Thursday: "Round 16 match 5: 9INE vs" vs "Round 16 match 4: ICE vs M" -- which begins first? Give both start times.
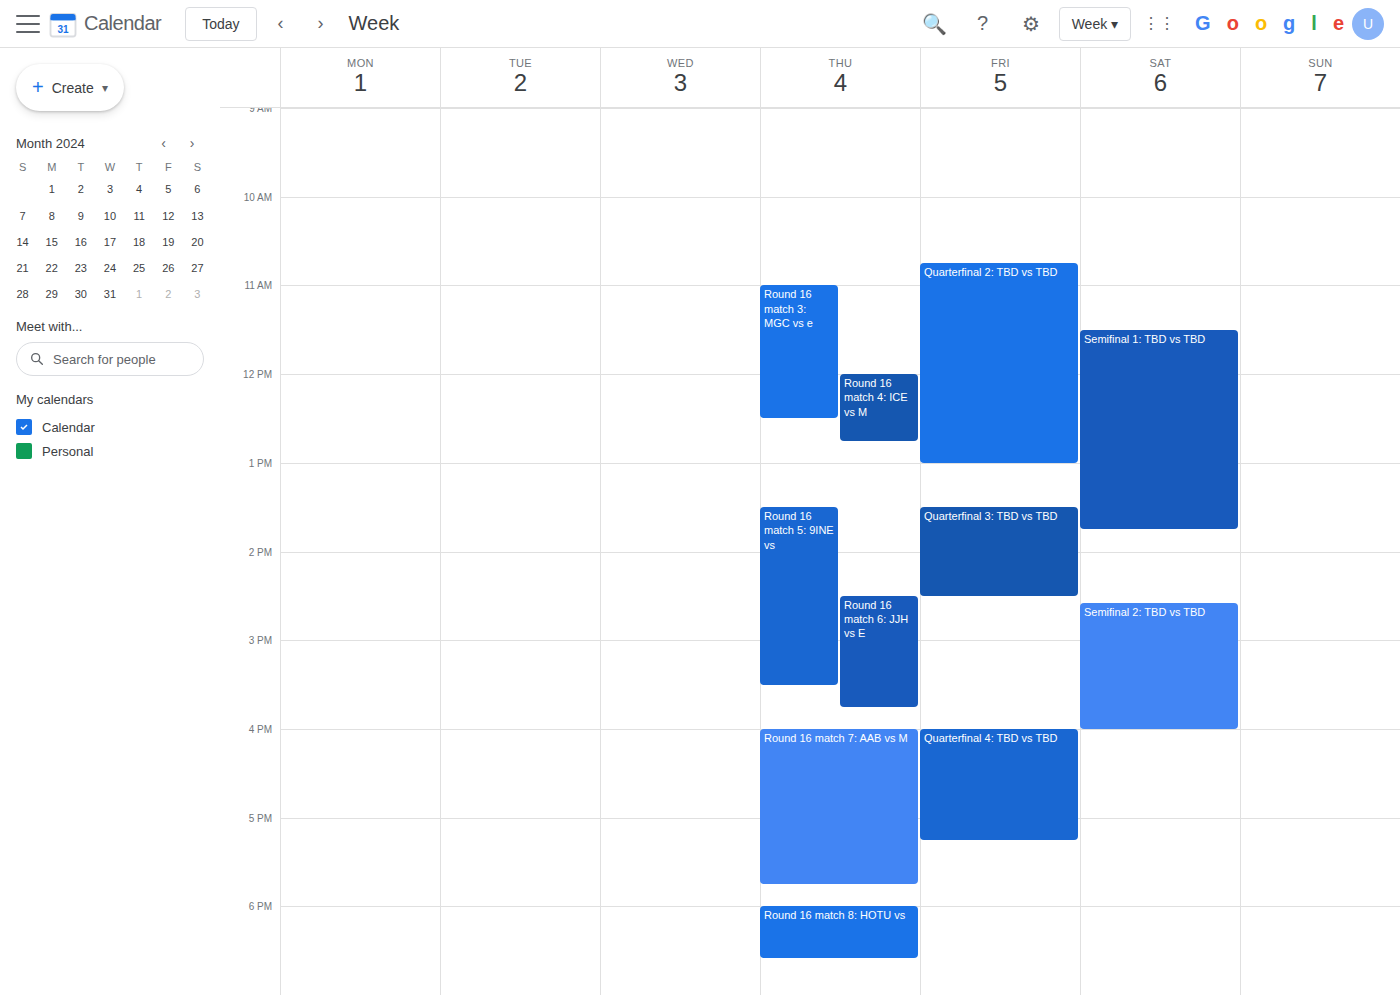
"Round 16 match 4: ICE vs M" 12:00 PM; "Round 16 match 5: 9INE vs" 1:30 PM.